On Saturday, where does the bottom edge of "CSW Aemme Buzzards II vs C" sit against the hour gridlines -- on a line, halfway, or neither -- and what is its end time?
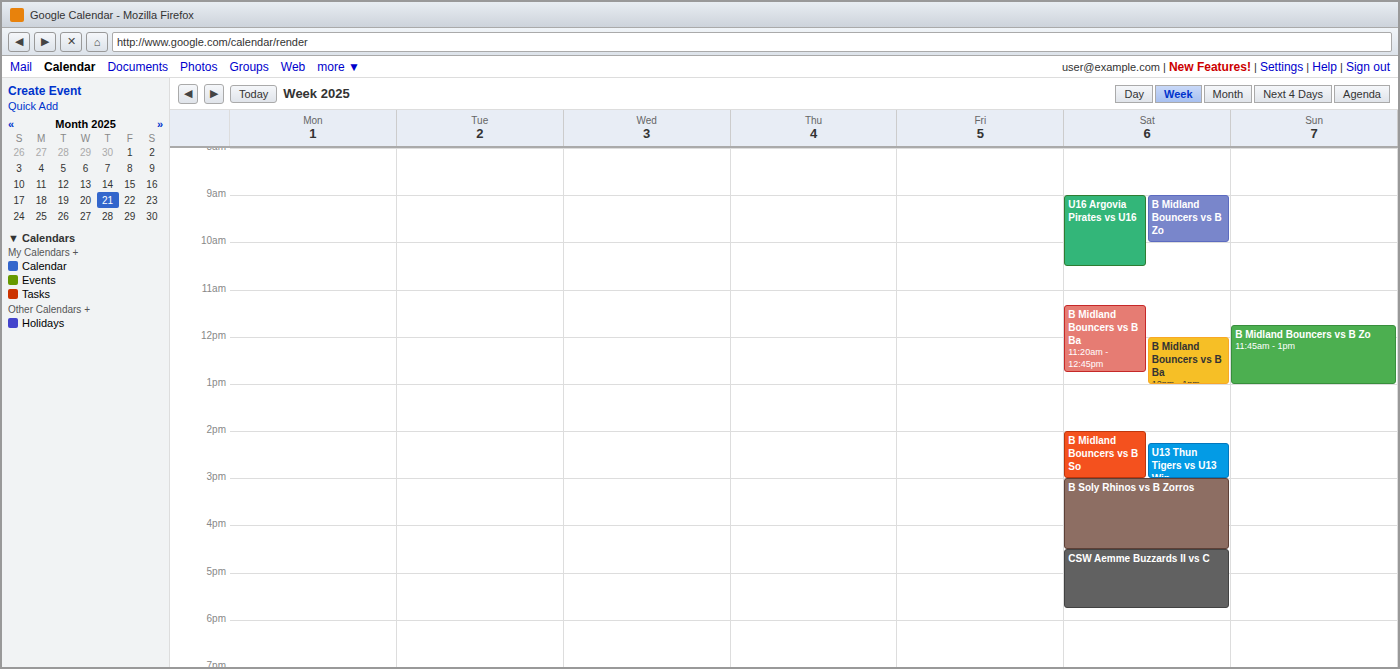
5:45 PM -- neither: three quarters of the way from the 5 PM line to the 6 PM line.